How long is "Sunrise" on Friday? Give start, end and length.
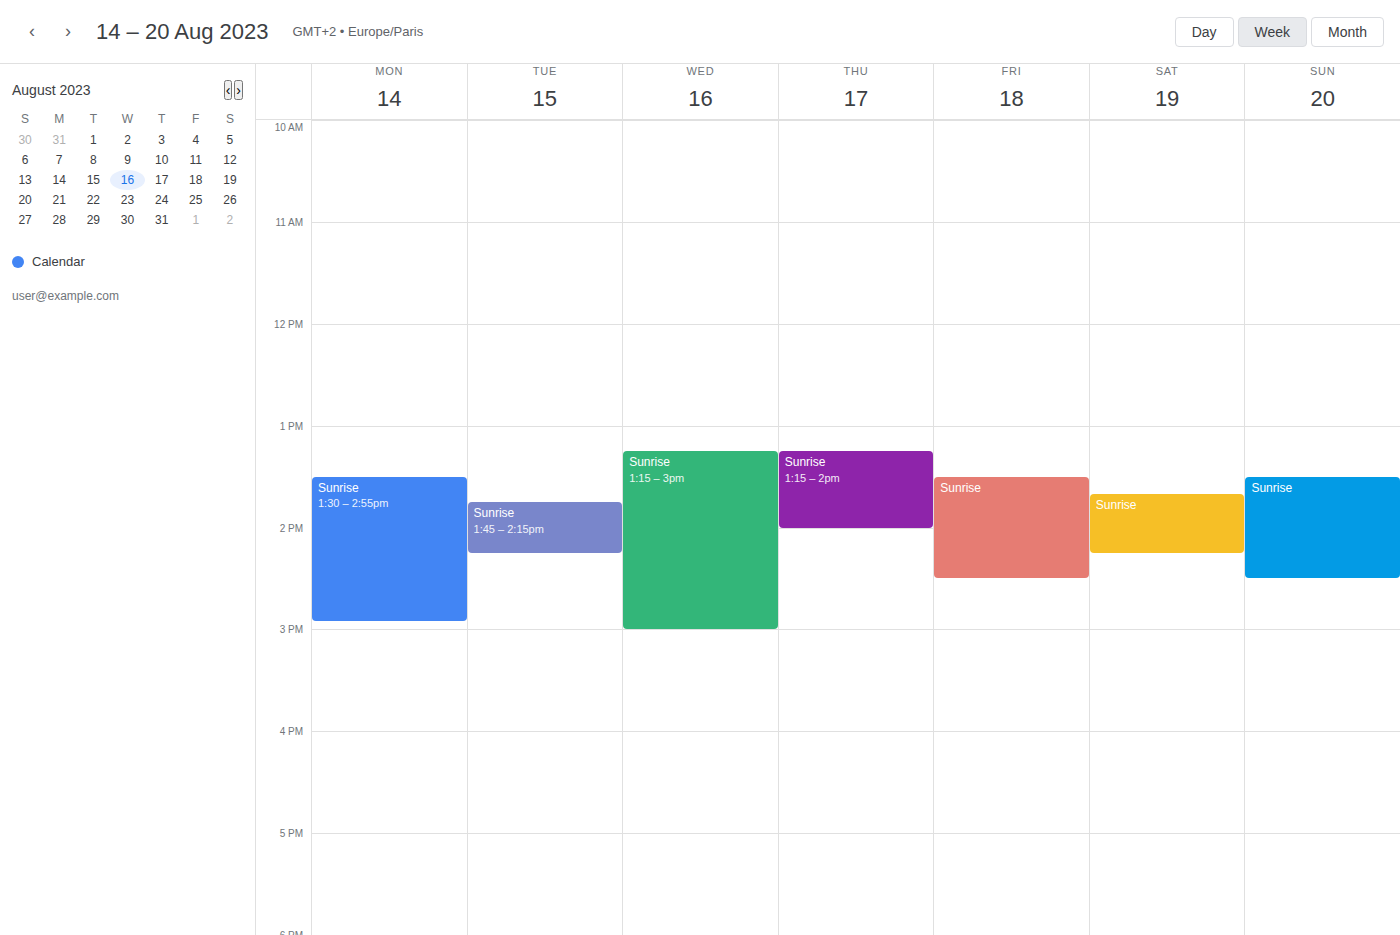
13:30 to 14:30, 1 hour